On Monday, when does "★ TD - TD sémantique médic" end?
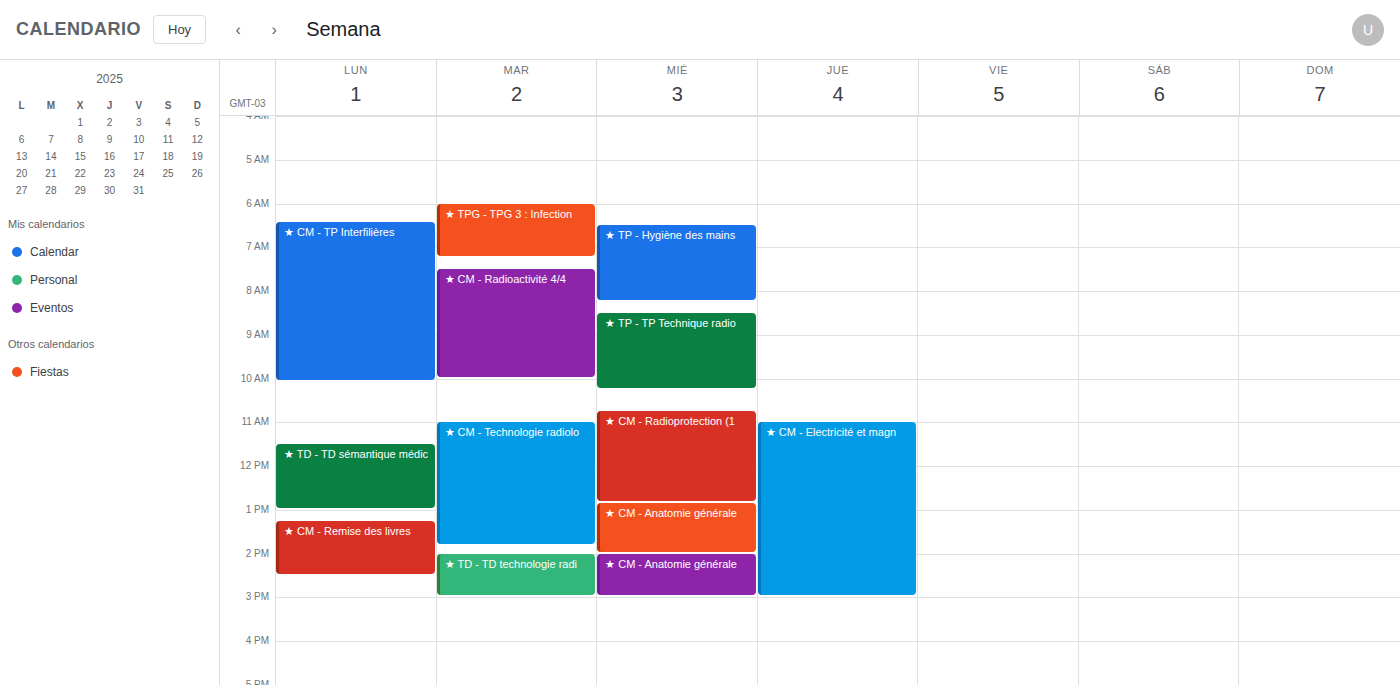
1:00 PM